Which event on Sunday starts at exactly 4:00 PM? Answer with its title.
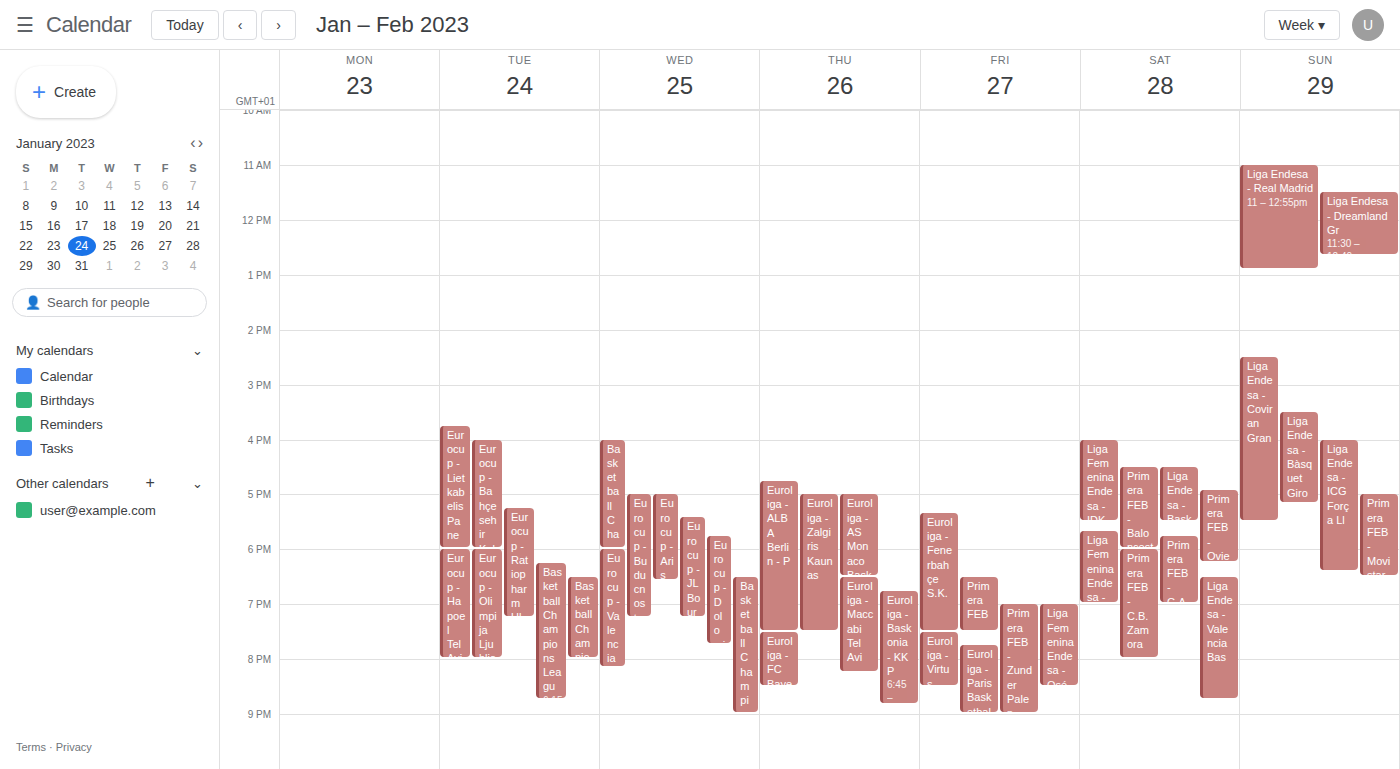
"Liga Endesa - ICG Força Ll"